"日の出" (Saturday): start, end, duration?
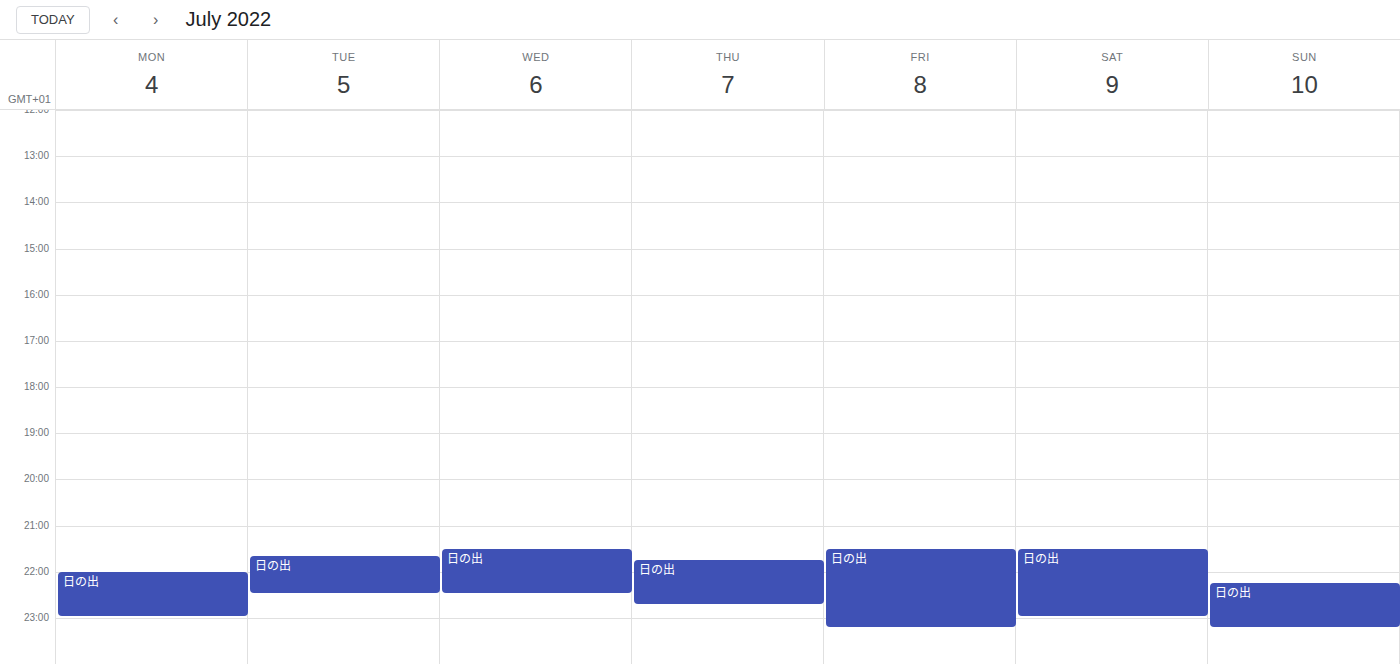
9:30 PM to 11:00 PM, 1 hour 30 minutes